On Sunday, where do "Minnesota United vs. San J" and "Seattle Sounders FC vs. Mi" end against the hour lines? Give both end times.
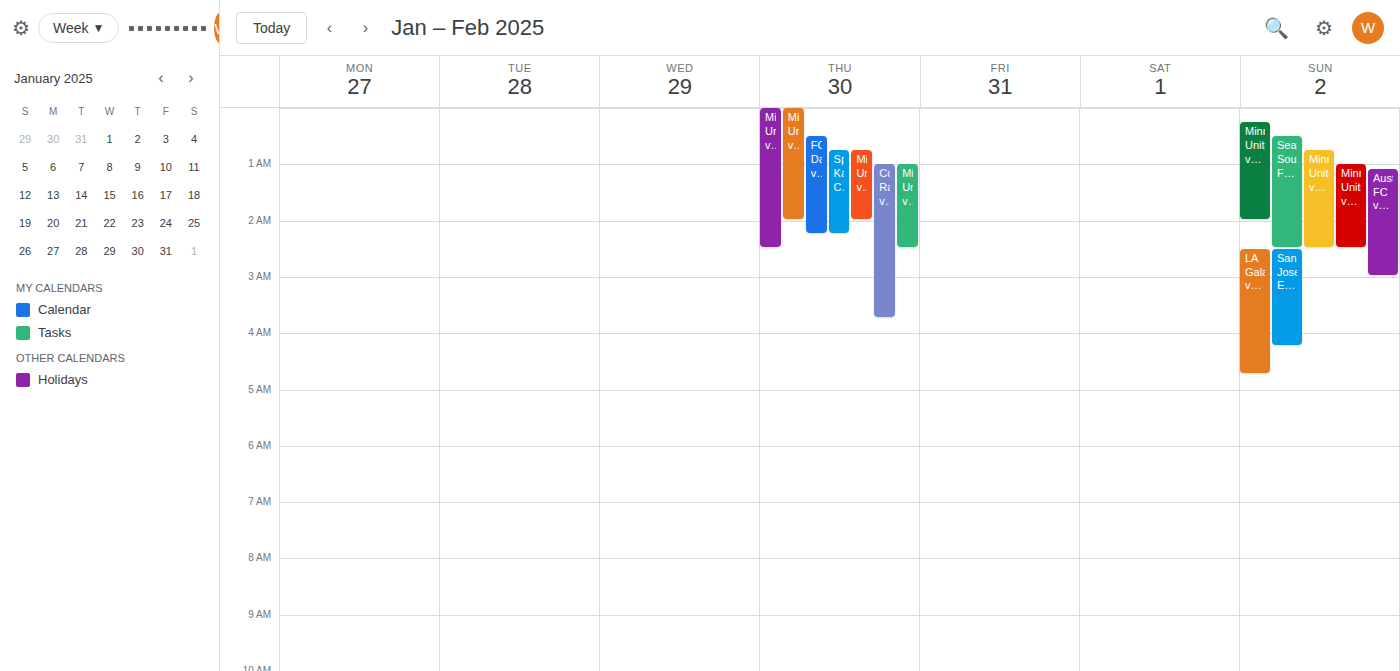
"Minnesota United vs. San J": 2:00 AM, exactly on the 2 AM line. "Seattle Sounders FC vs. Mi": 2:30 AM, halfway between the 2 AM and 3 AM lines.